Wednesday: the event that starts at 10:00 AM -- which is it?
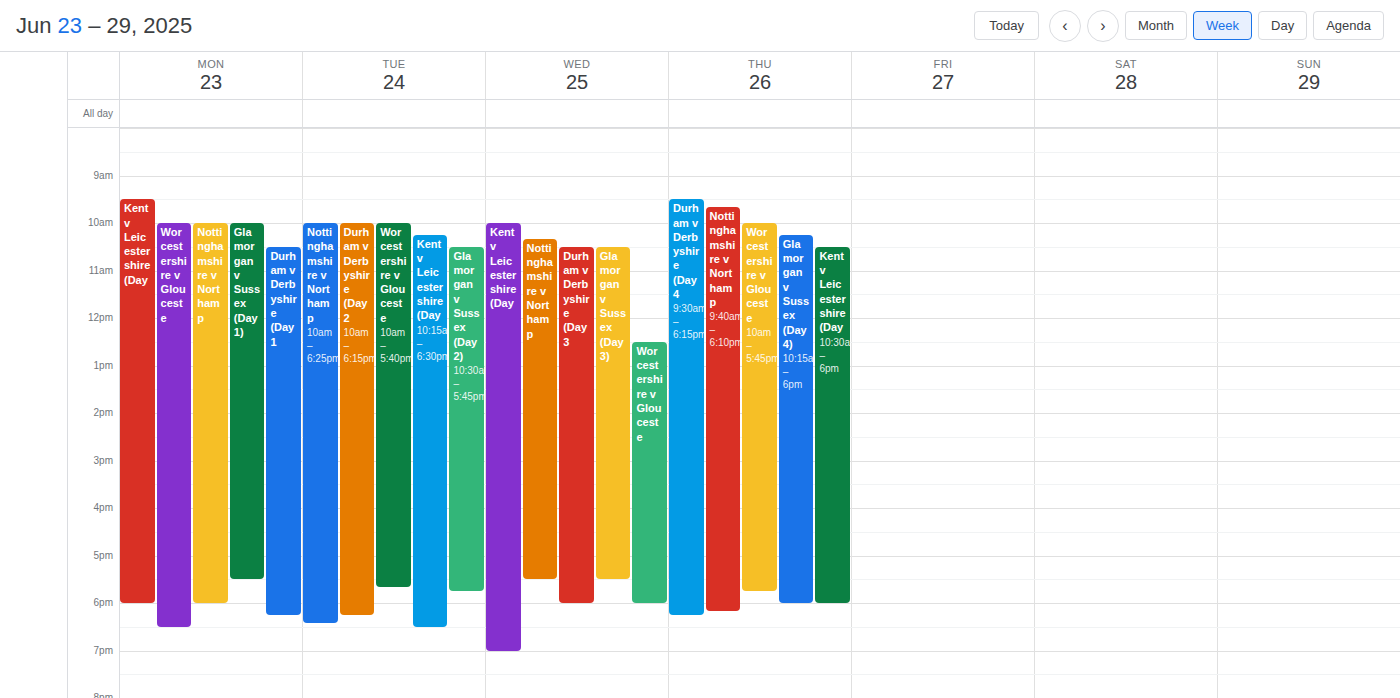
"Kent v Leicestershire (Day"